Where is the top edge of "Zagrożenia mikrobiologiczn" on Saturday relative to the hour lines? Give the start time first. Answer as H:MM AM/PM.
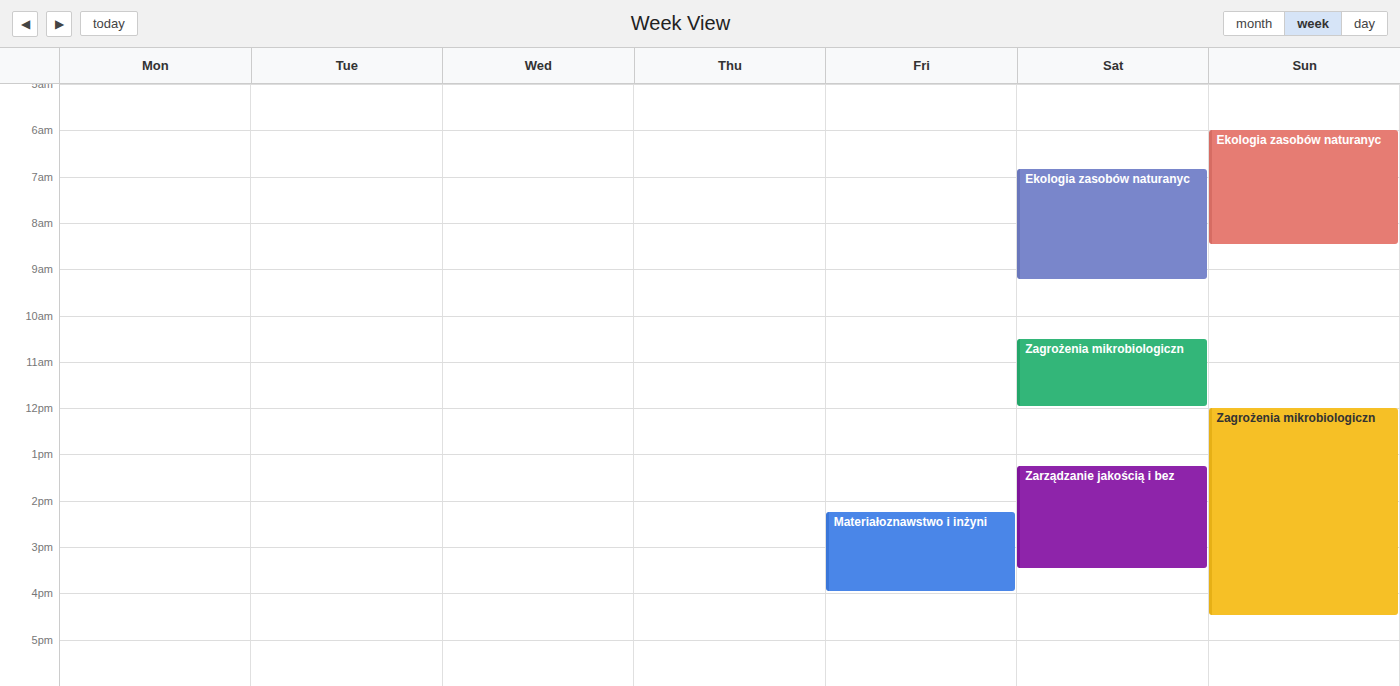
10:30 AM -- halfway between the 10 AM and 11 AM lines.